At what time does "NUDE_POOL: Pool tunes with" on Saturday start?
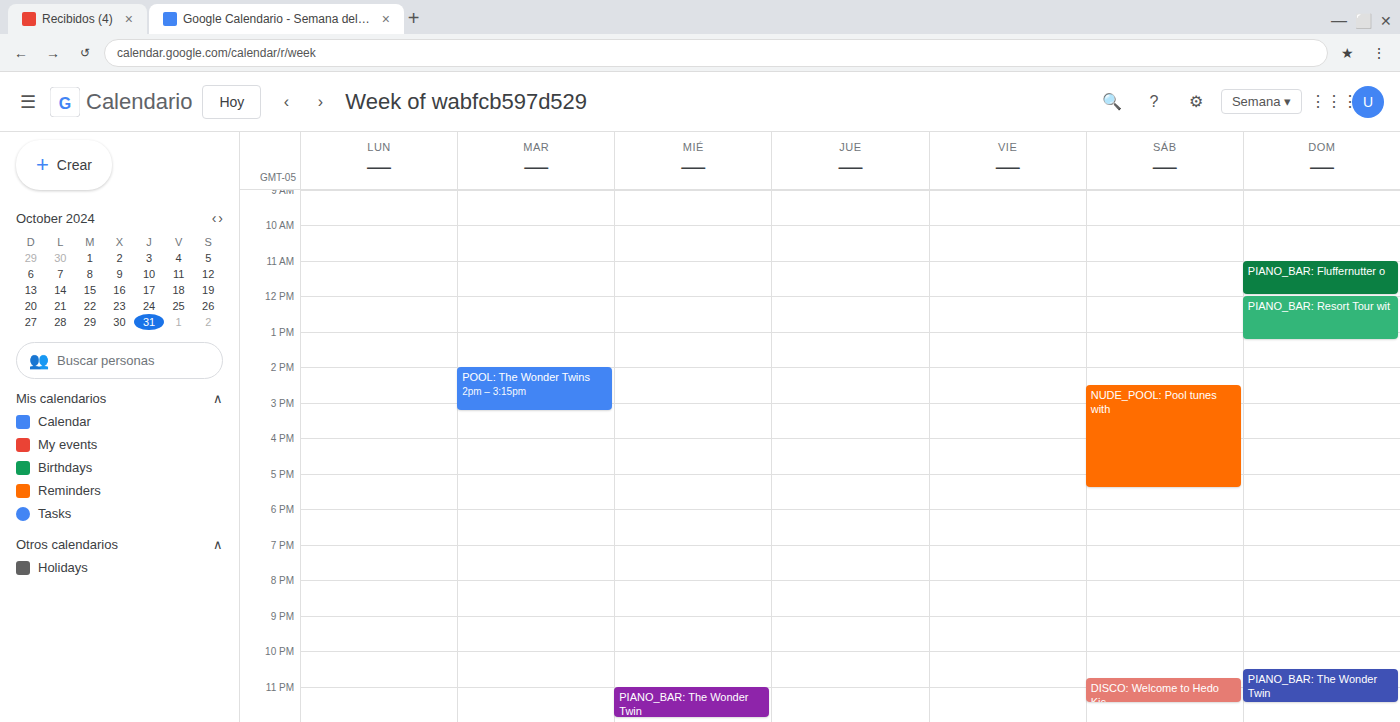
2:30 PM